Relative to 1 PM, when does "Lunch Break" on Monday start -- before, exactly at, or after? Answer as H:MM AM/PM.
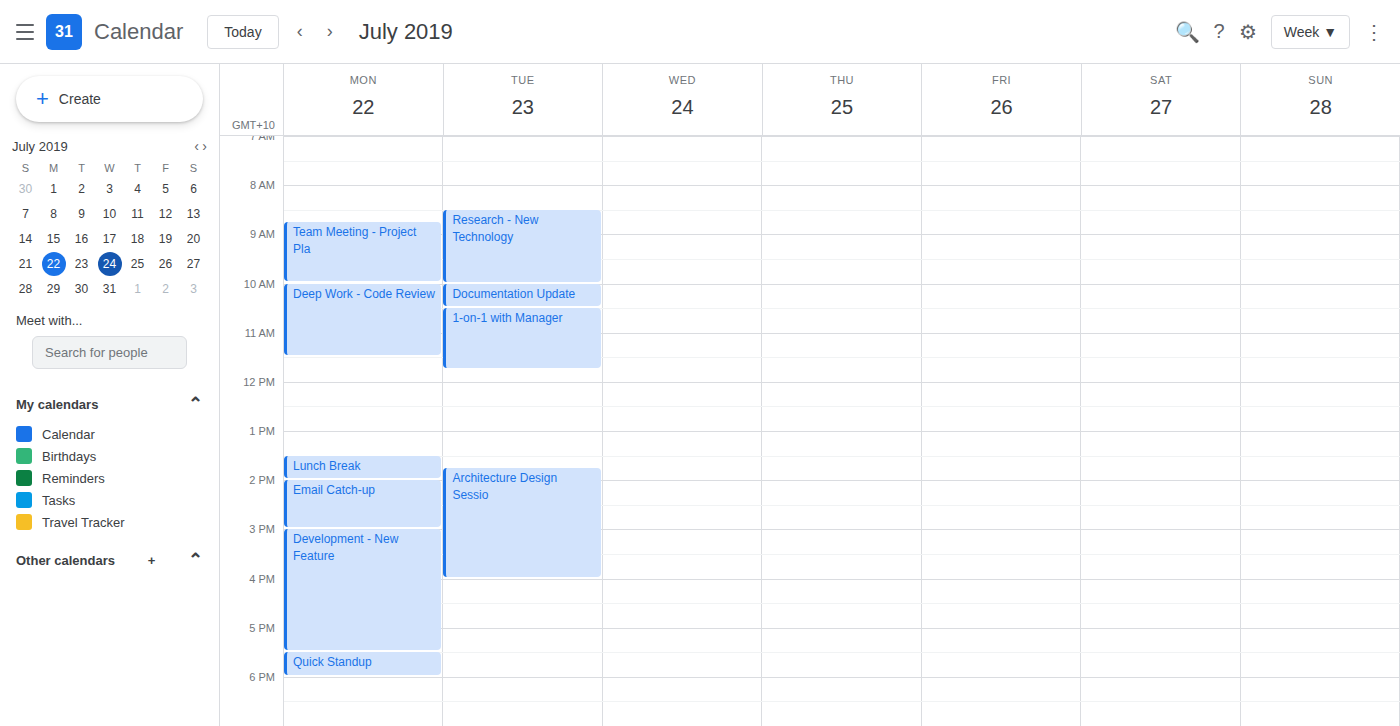
1:30 PM -- after 1 PM, 30 minutes below the 1 PM line.